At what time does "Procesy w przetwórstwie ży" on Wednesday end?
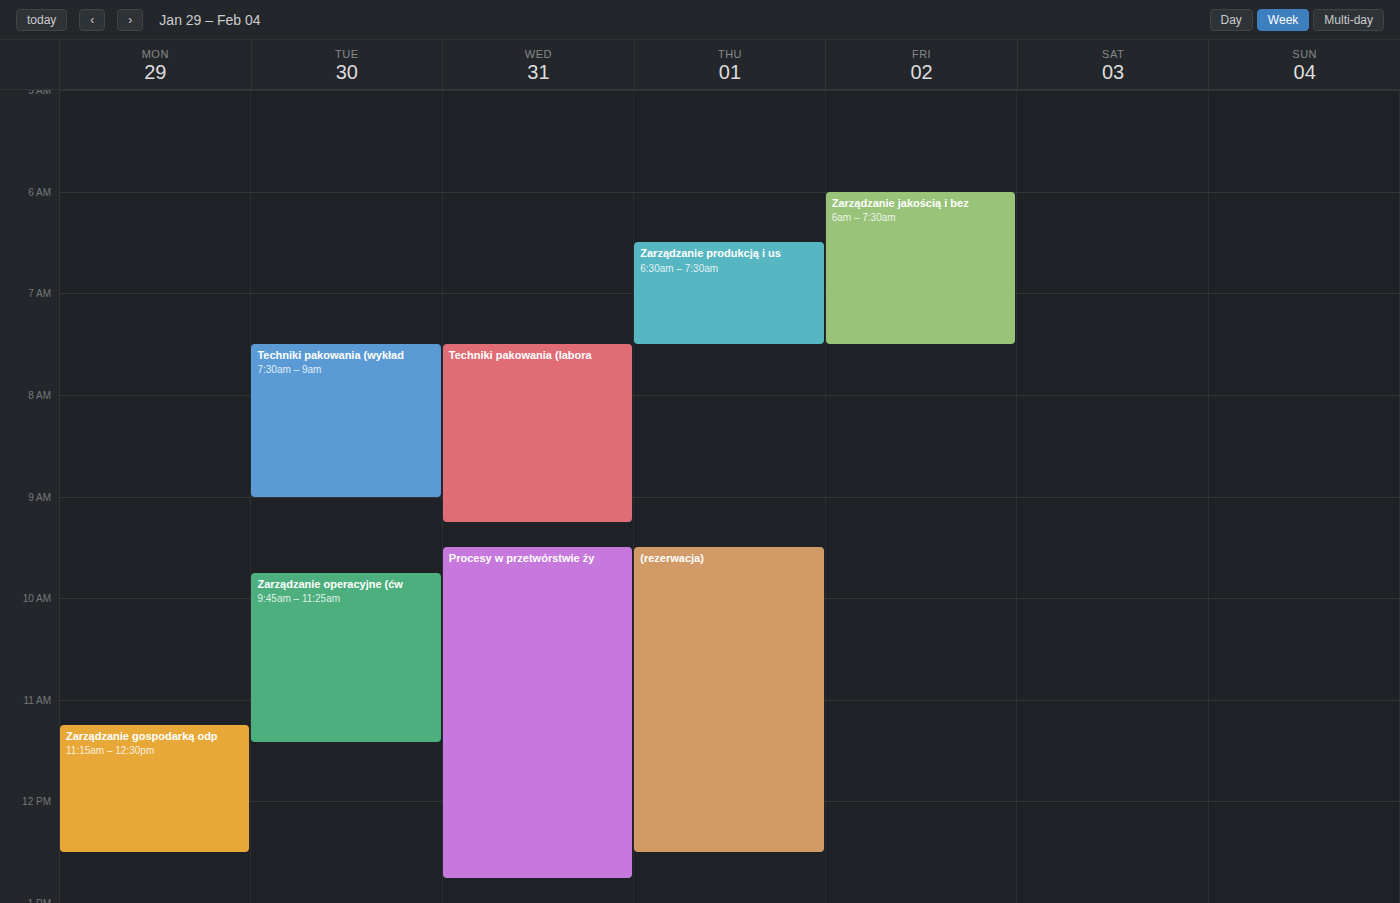
12:45